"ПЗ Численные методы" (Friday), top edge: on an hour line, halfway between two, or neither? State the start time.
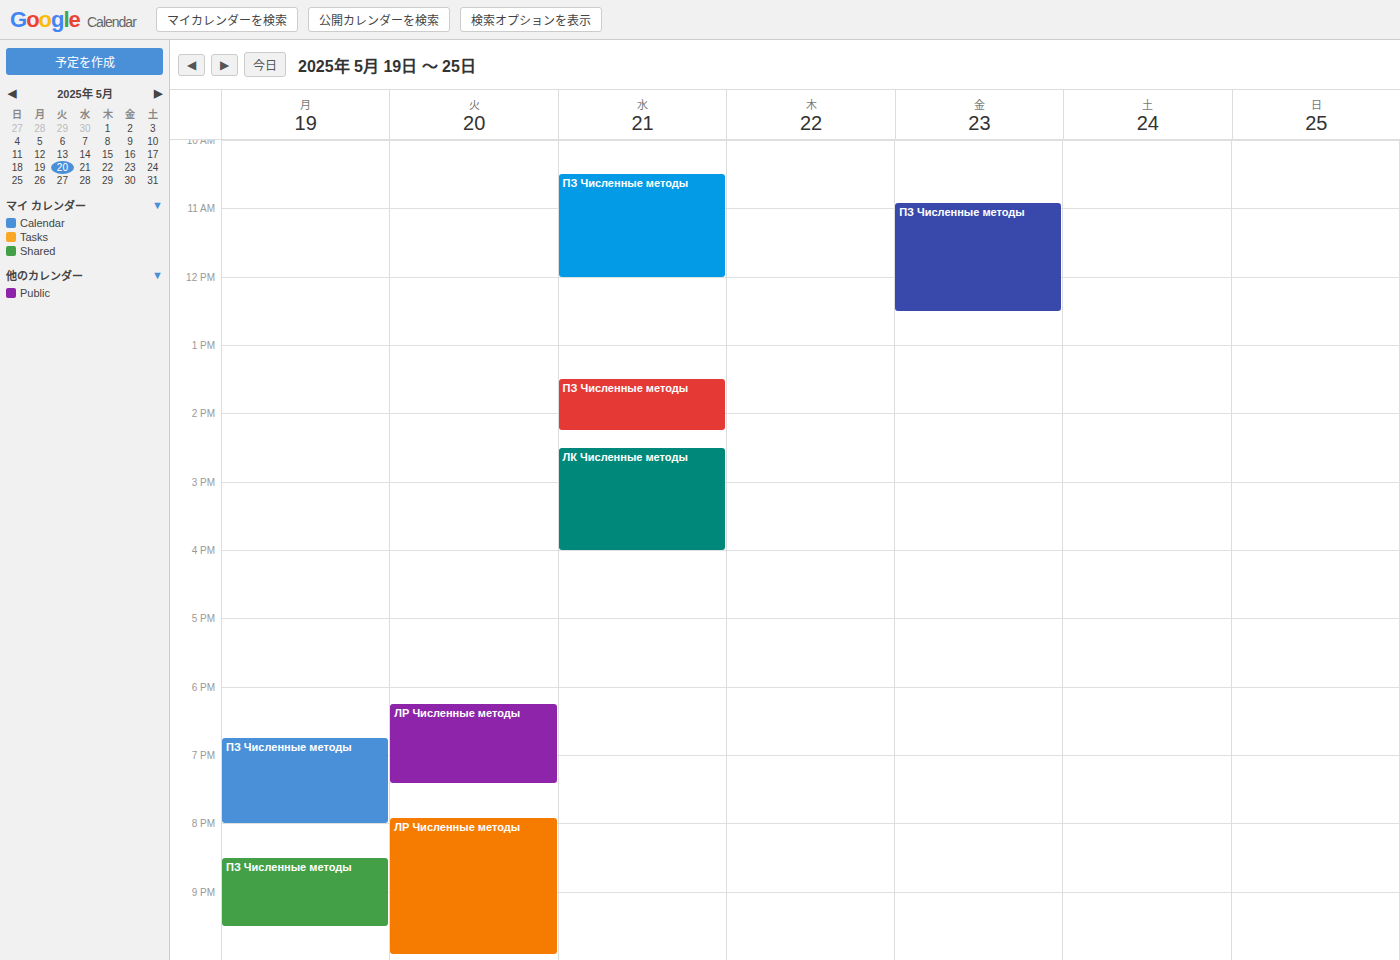
10:55 AM -- neither: 55 minutes below the 10 AM line and 5 minutes above the 11 AM line.